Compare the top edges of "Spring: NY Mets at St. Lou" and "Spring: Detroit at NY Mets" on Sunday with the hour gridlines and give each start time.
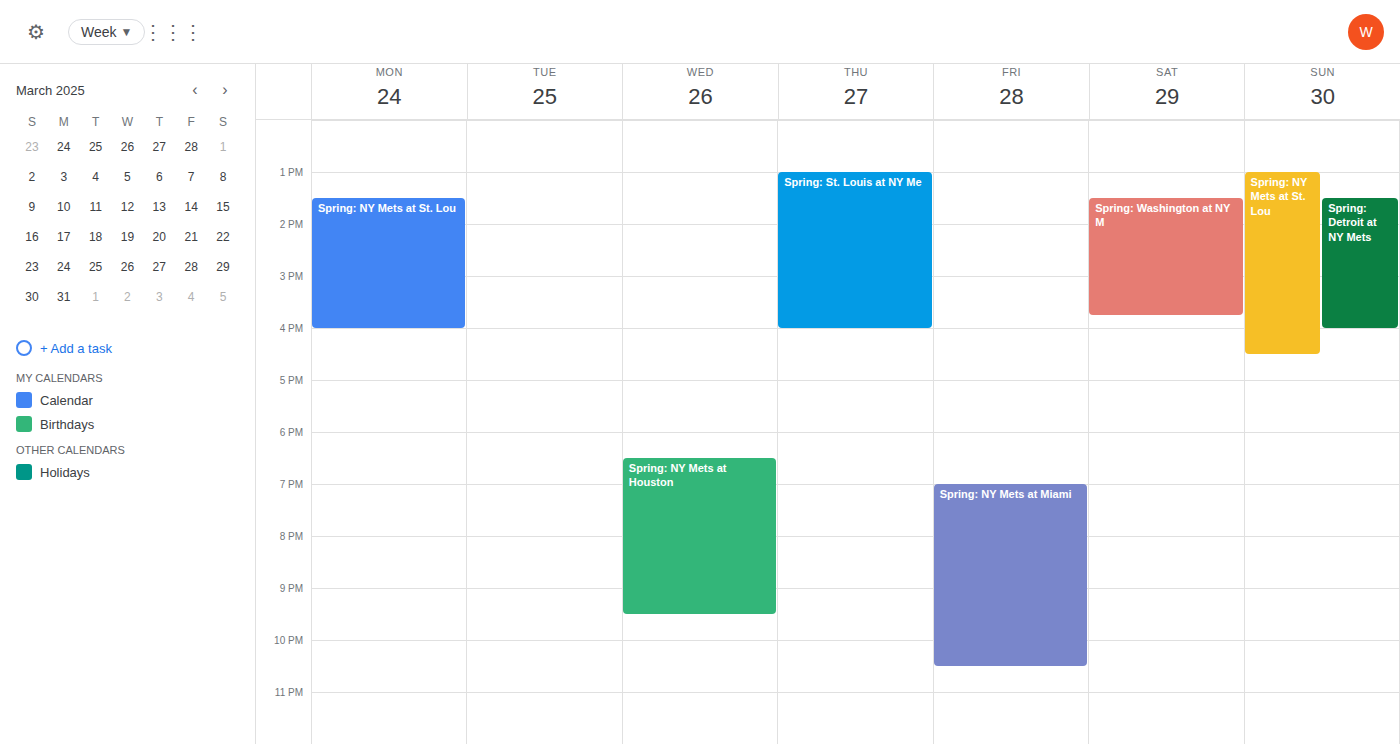
"Spring: NY Mets at St. Lou": 1:00 PM, exactly on the 1 PM line. "Spring: Detroit at NY Mets": 1:30 PM, halfway between the 1 PM and 2 PM lines.